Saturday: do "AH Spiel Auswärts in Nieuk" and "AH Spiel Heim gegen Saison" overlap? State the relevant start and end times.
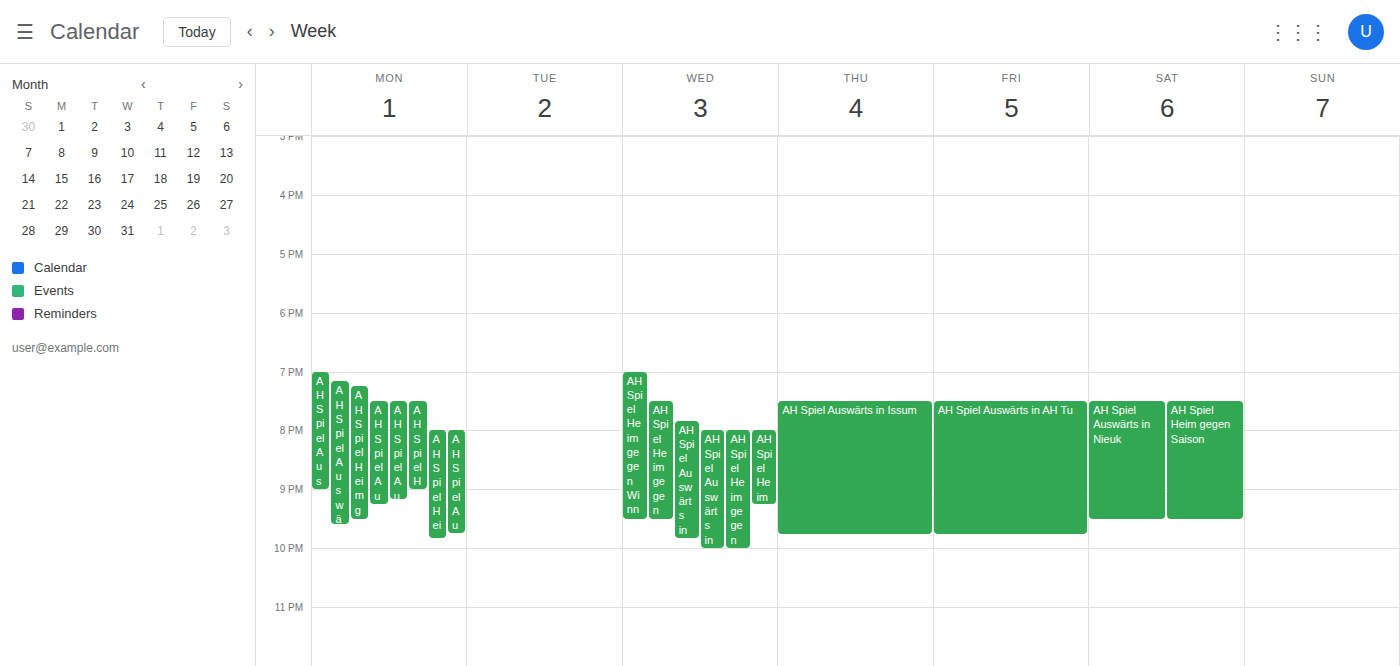
"AH Spiel Auswärts in Nieuk" runs 19:30 to 21:30, inside "AH Spiel Heim gegen Saison" -- they overlap.